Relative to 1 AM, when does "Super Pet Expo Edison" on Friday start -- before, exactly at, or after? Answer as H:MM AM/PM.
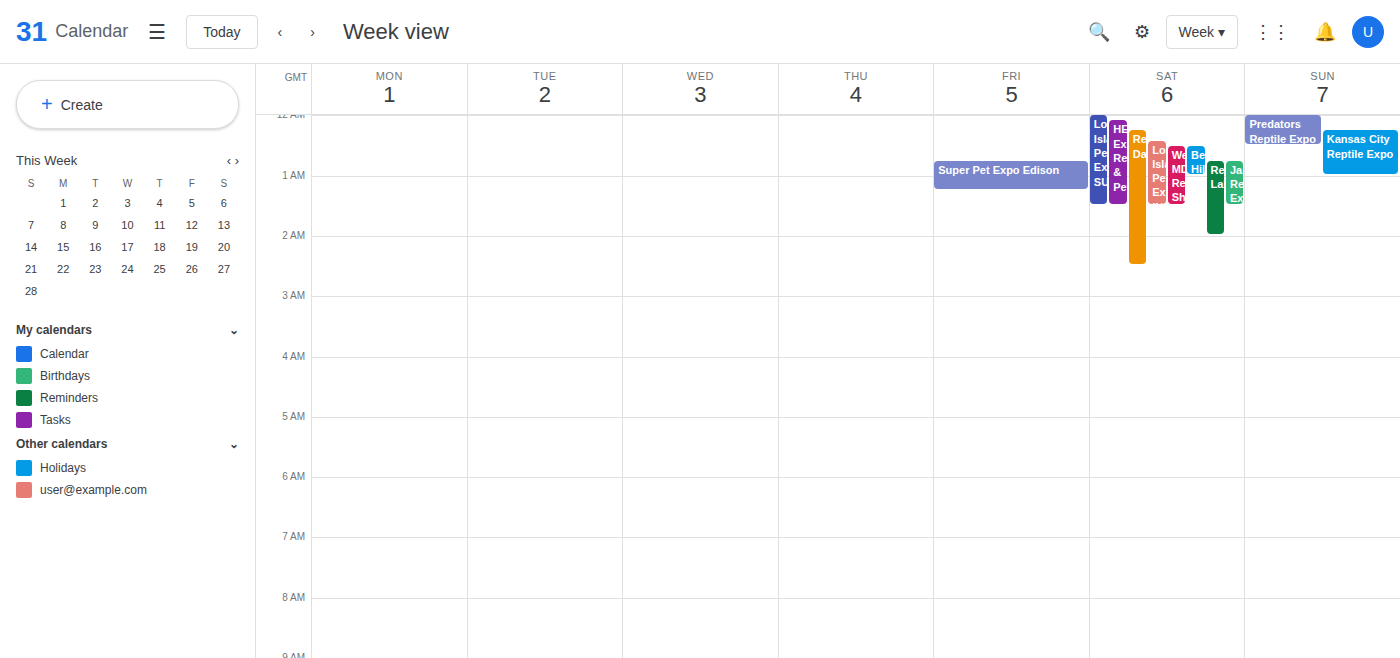
12:45 AM -- before 1 AM, 15 minutes above the 1 AM line.